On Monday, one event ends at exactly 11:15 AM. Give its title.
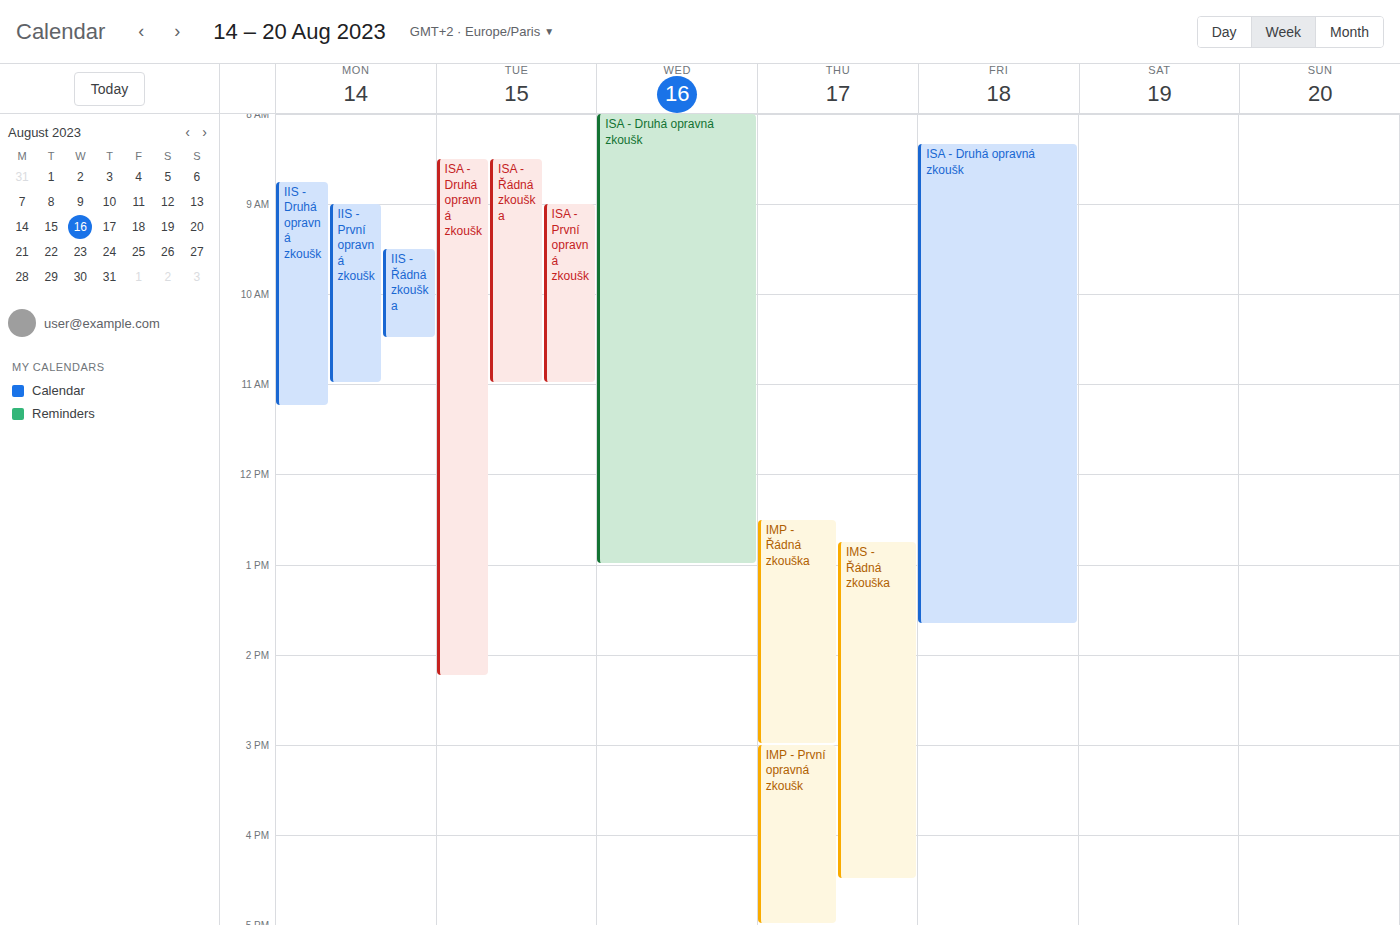
"IIS - Druhá opravná zkoušk"